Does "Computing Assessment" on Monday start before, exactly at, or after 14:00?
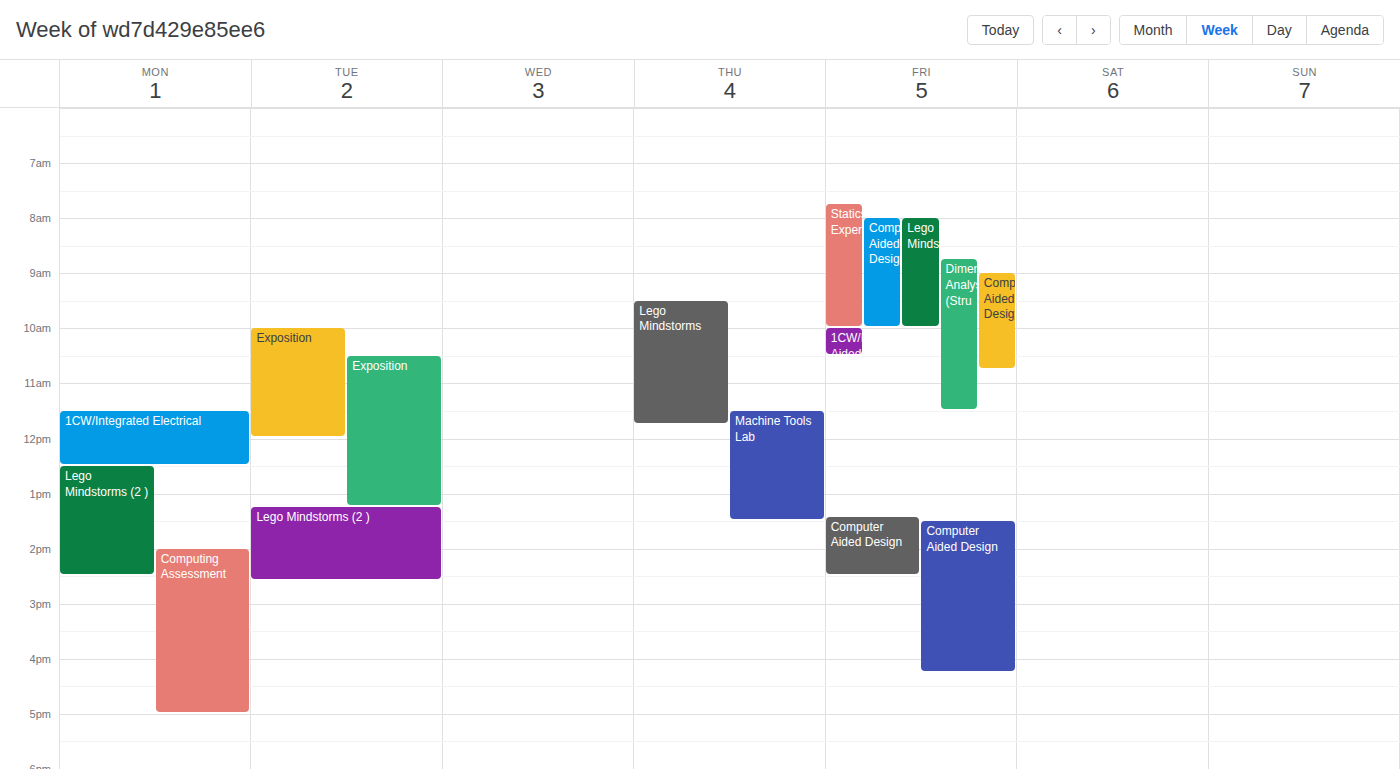
14:00 -- exactly at 14:00, on the 14:00 line.